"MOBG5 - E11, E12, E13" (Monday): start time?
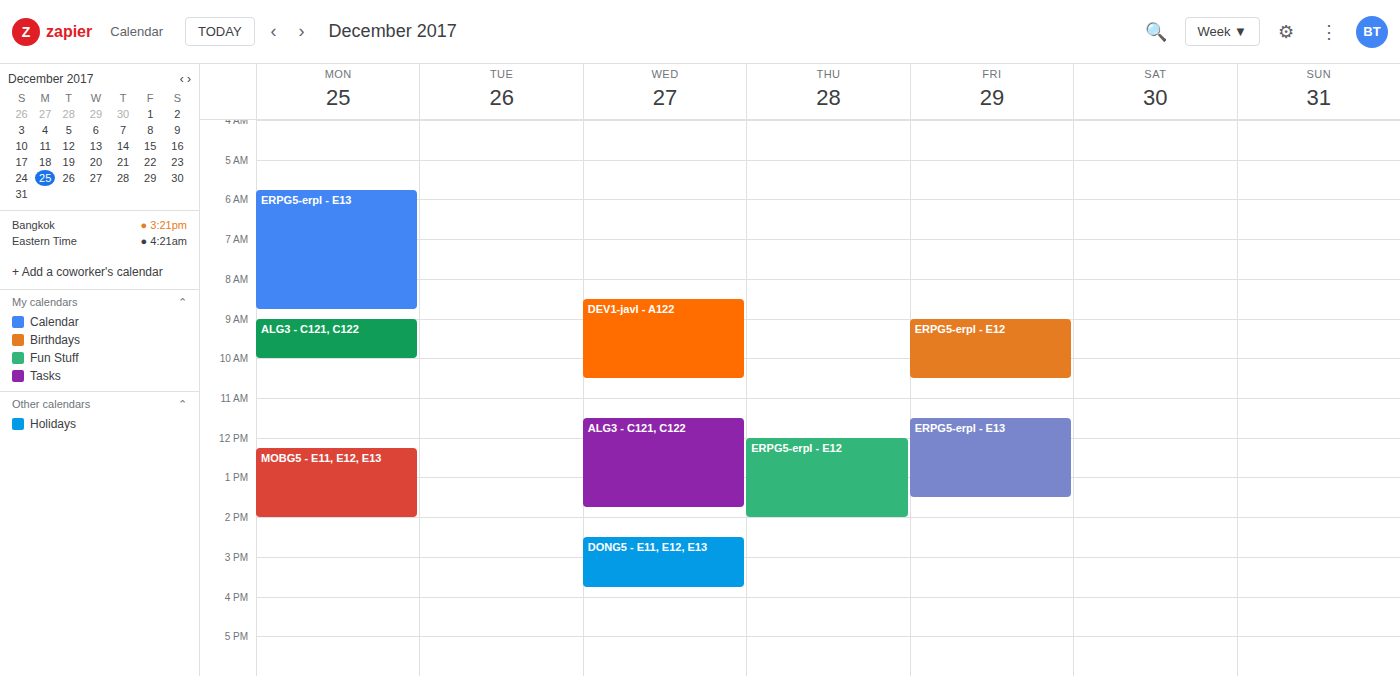
12:15 PM